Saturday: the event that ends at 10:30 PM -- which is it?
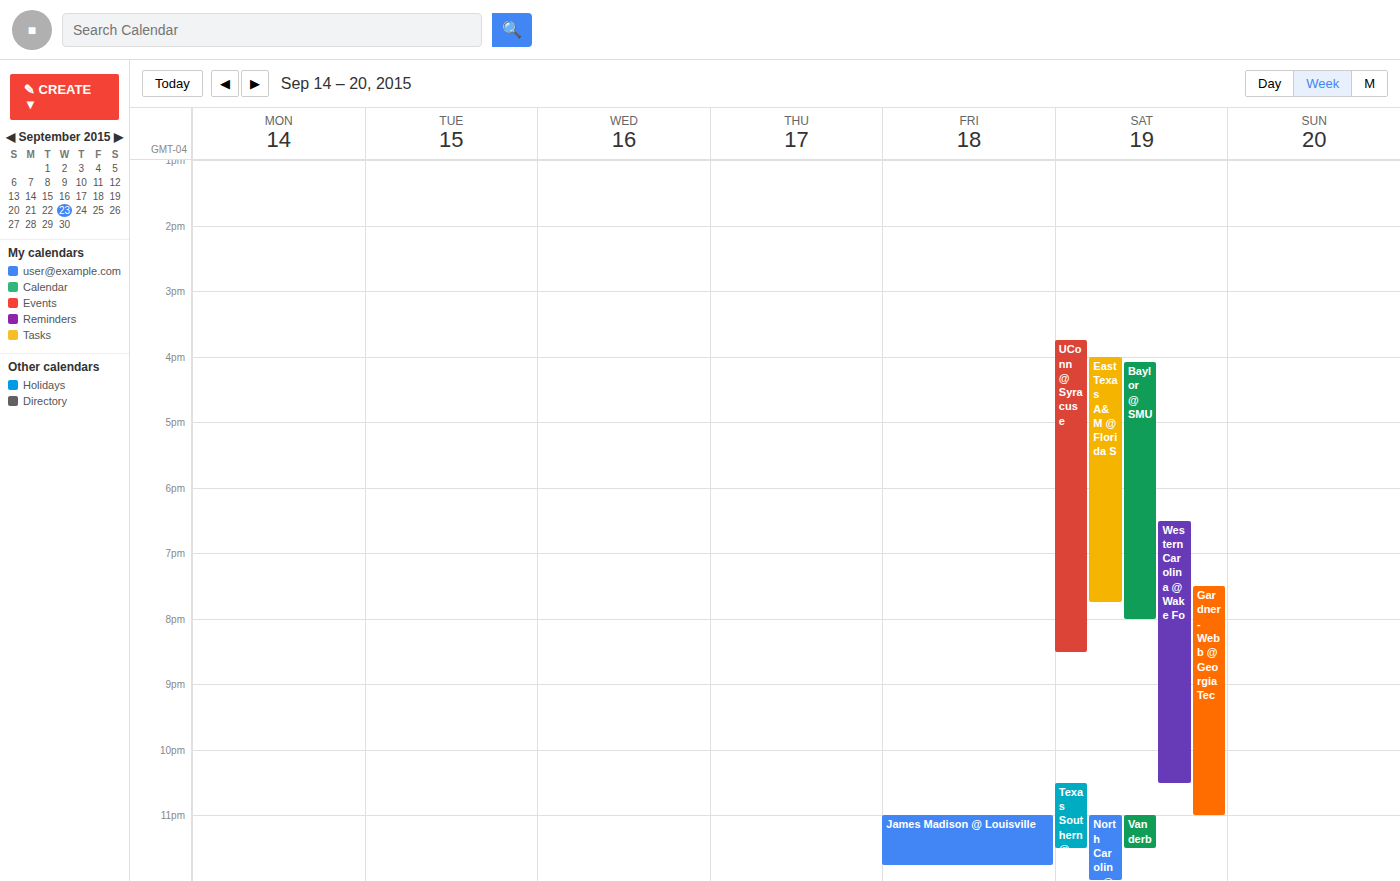
"Western Carolina @ Wake Fo"